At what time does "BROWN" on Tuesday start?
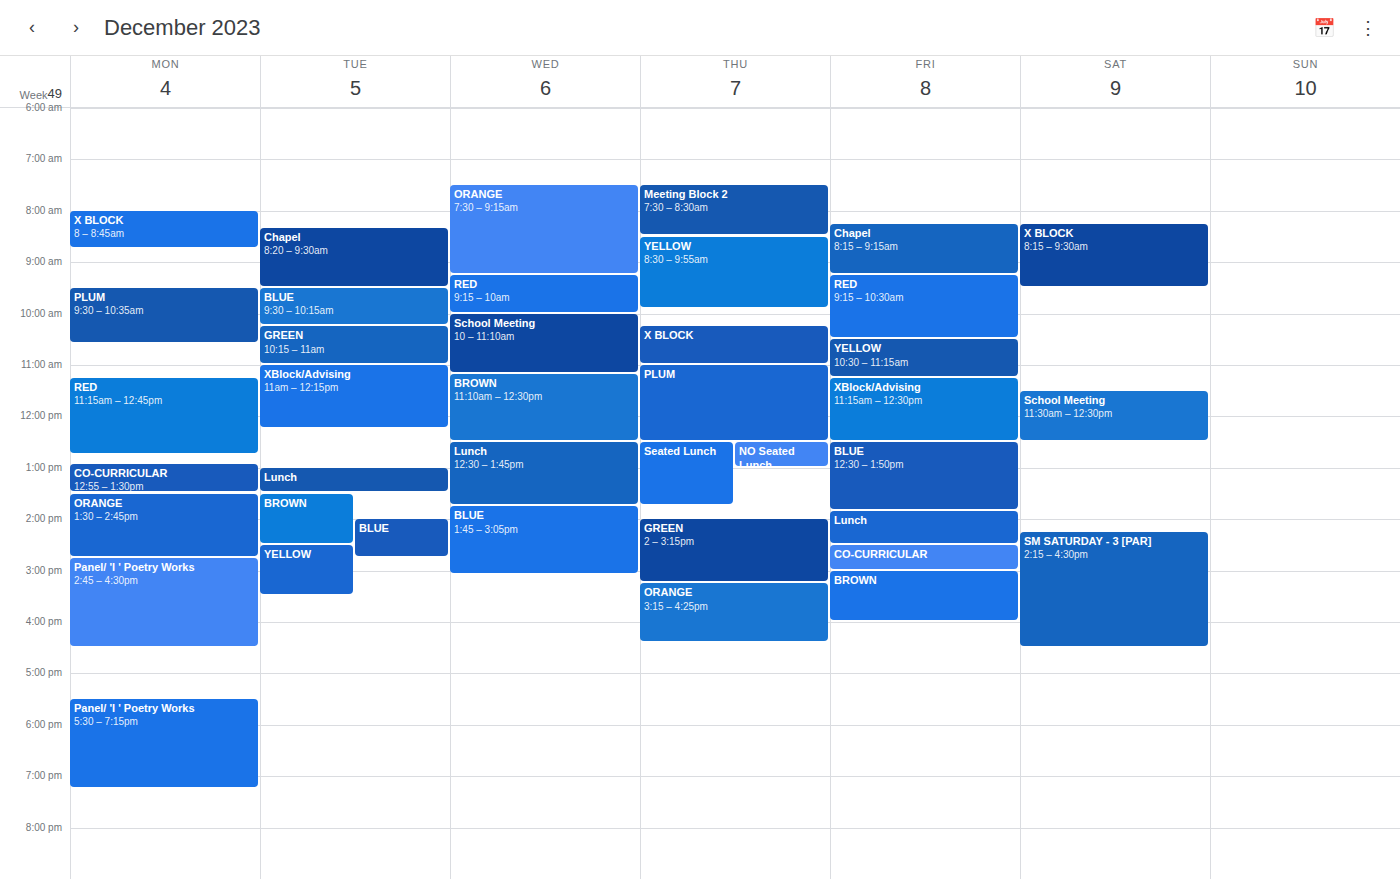
1:30 PM